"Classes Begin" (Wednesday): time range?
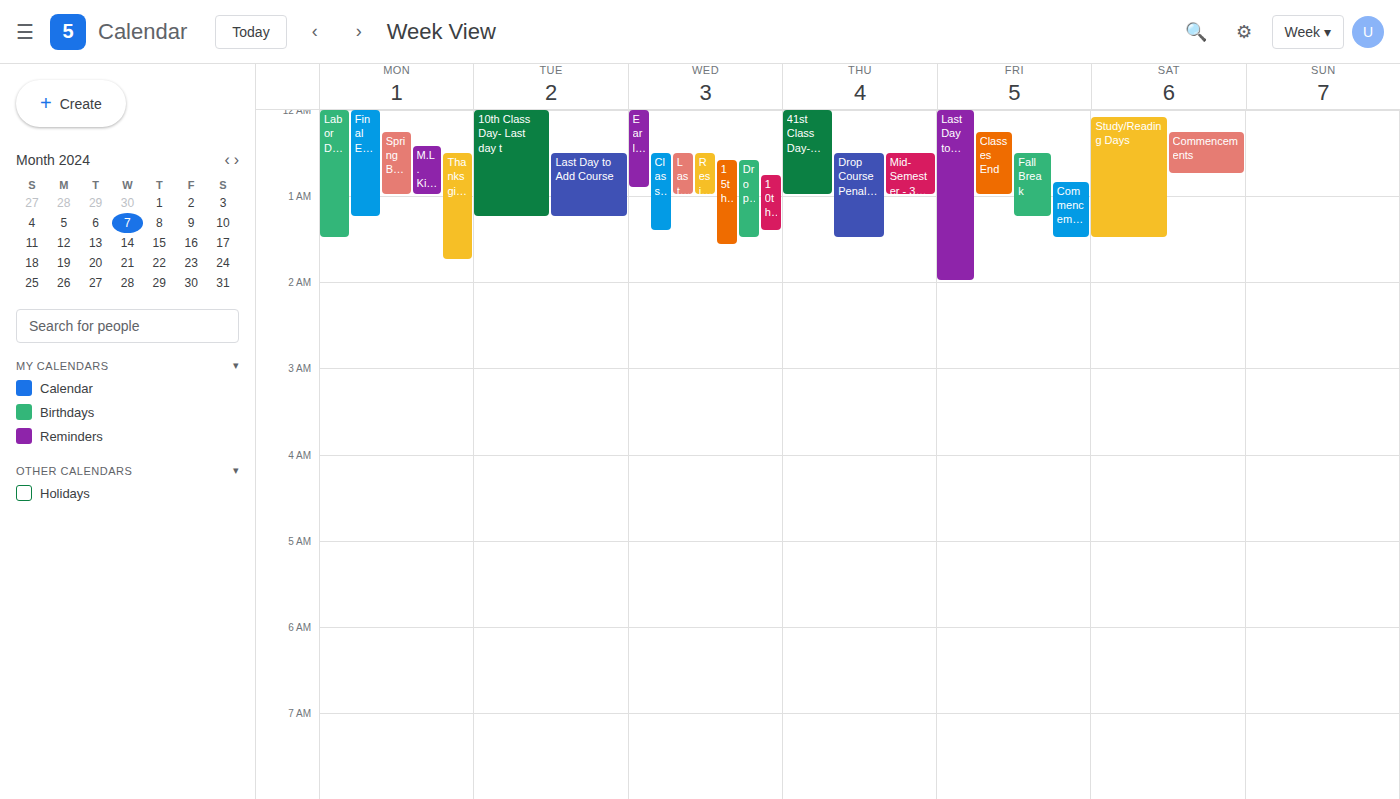
12:30 AM to 1:25 AM